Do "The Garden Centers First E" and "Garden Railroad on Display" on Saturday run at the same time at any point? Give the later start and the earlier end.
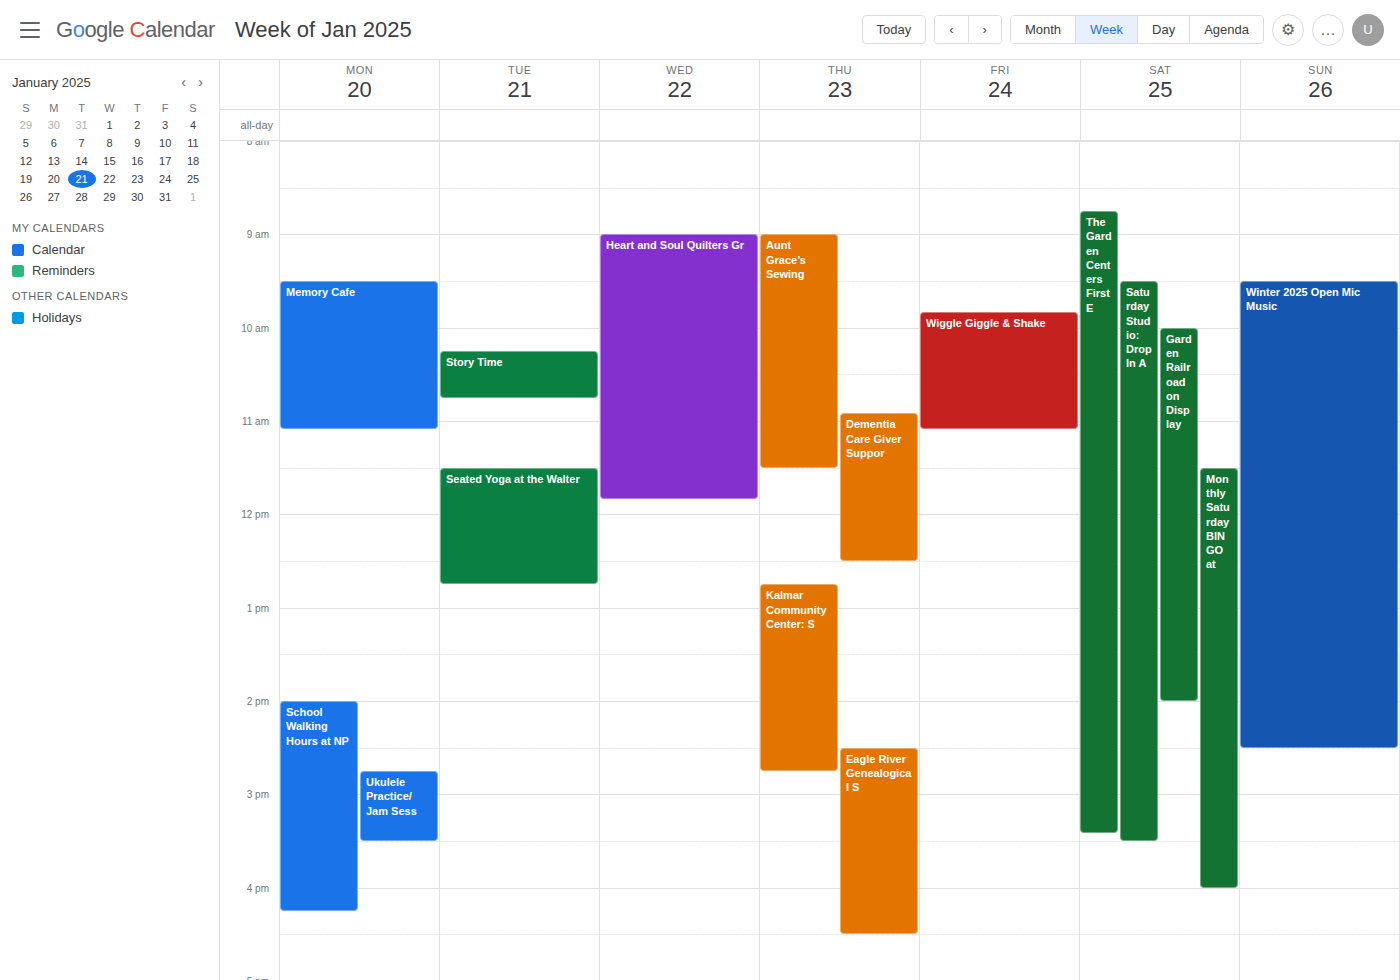
"Garden Railroad on Display" runs 10:00 AM to 2:00 PM, inside "The Garden Centers First E" -- they overlap.